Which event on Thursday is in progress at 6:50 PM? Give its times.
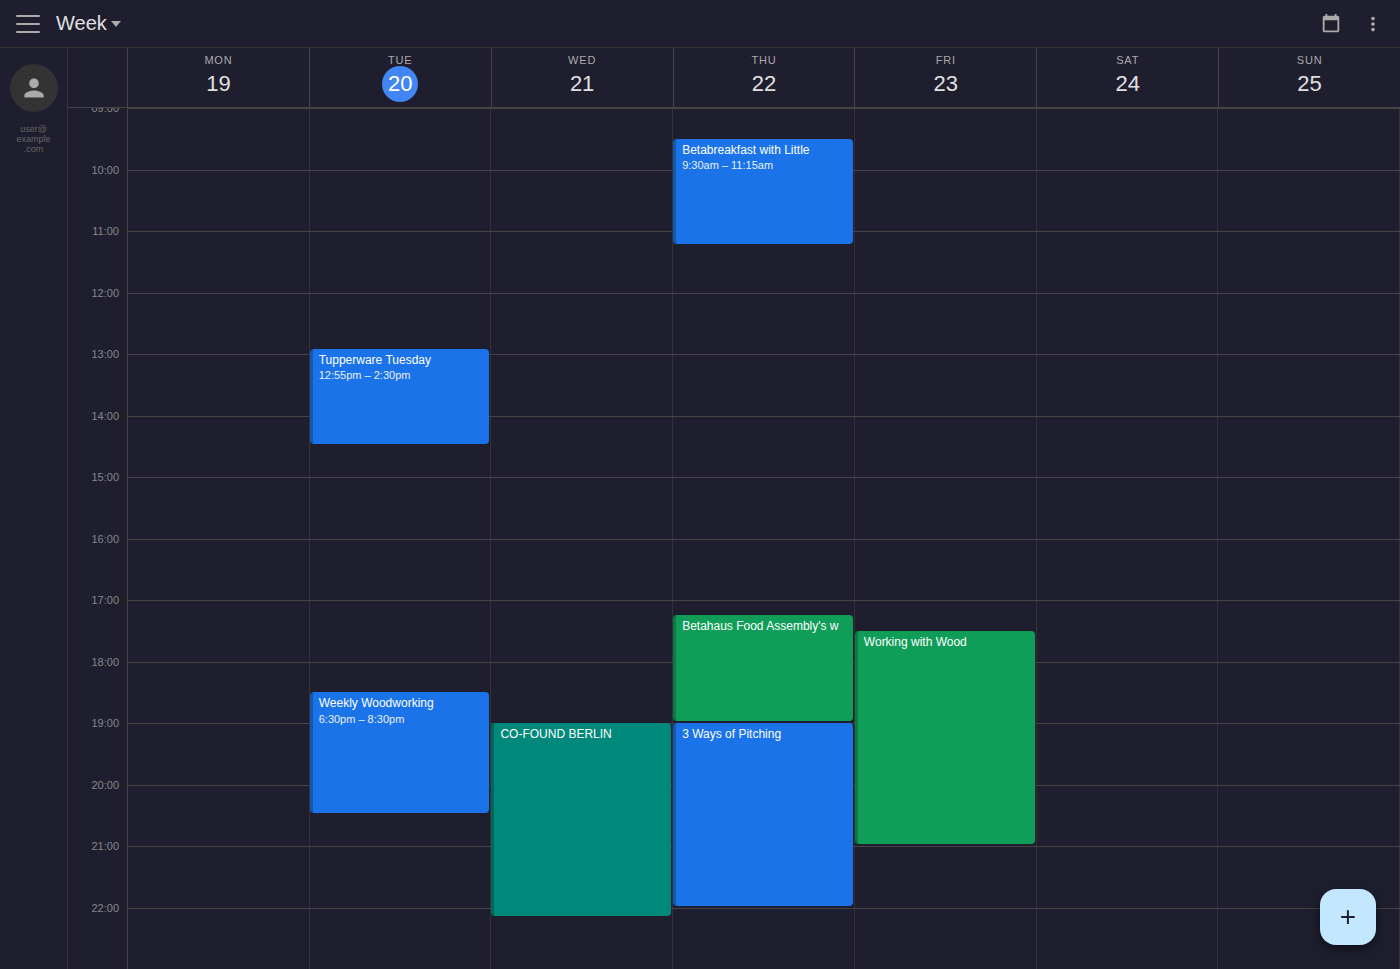
"Betahaus Food Assembly's w", 5:15 PM to 7:00 PM